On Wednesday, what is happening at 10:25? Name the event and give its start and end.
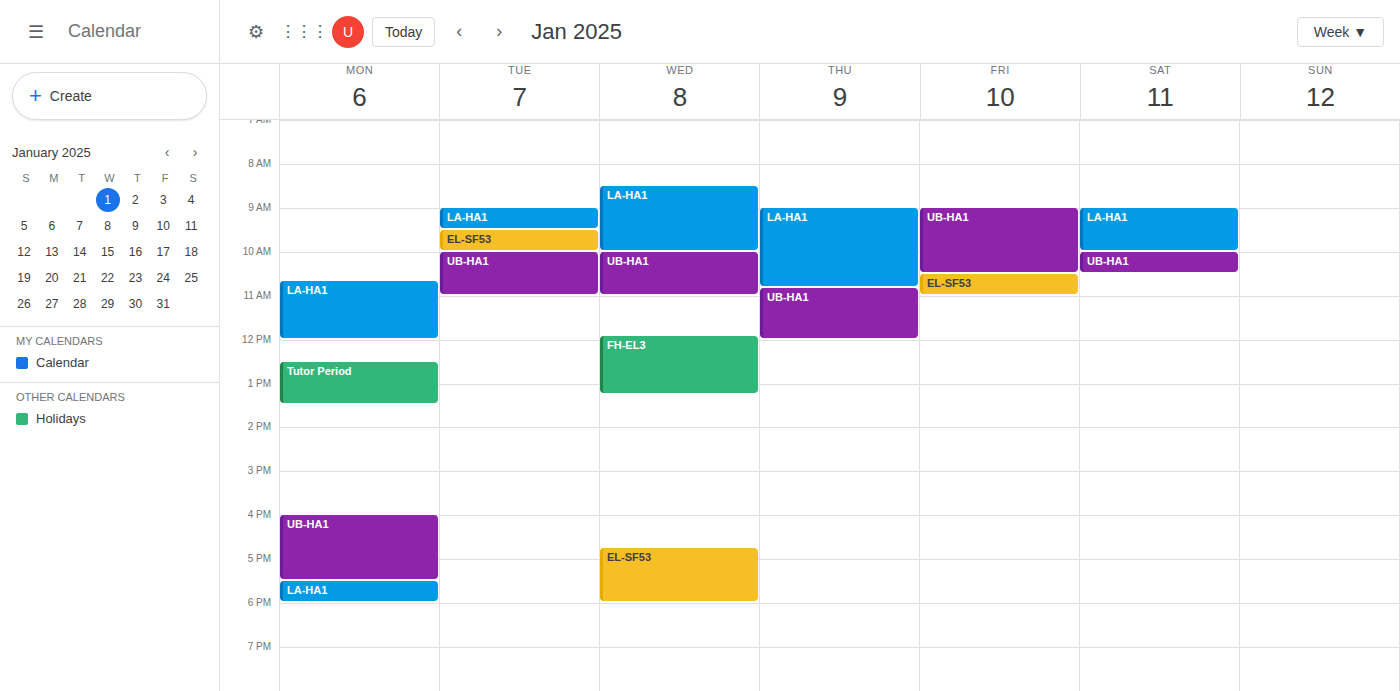
"UB-HA1", 10:00 to 11:00